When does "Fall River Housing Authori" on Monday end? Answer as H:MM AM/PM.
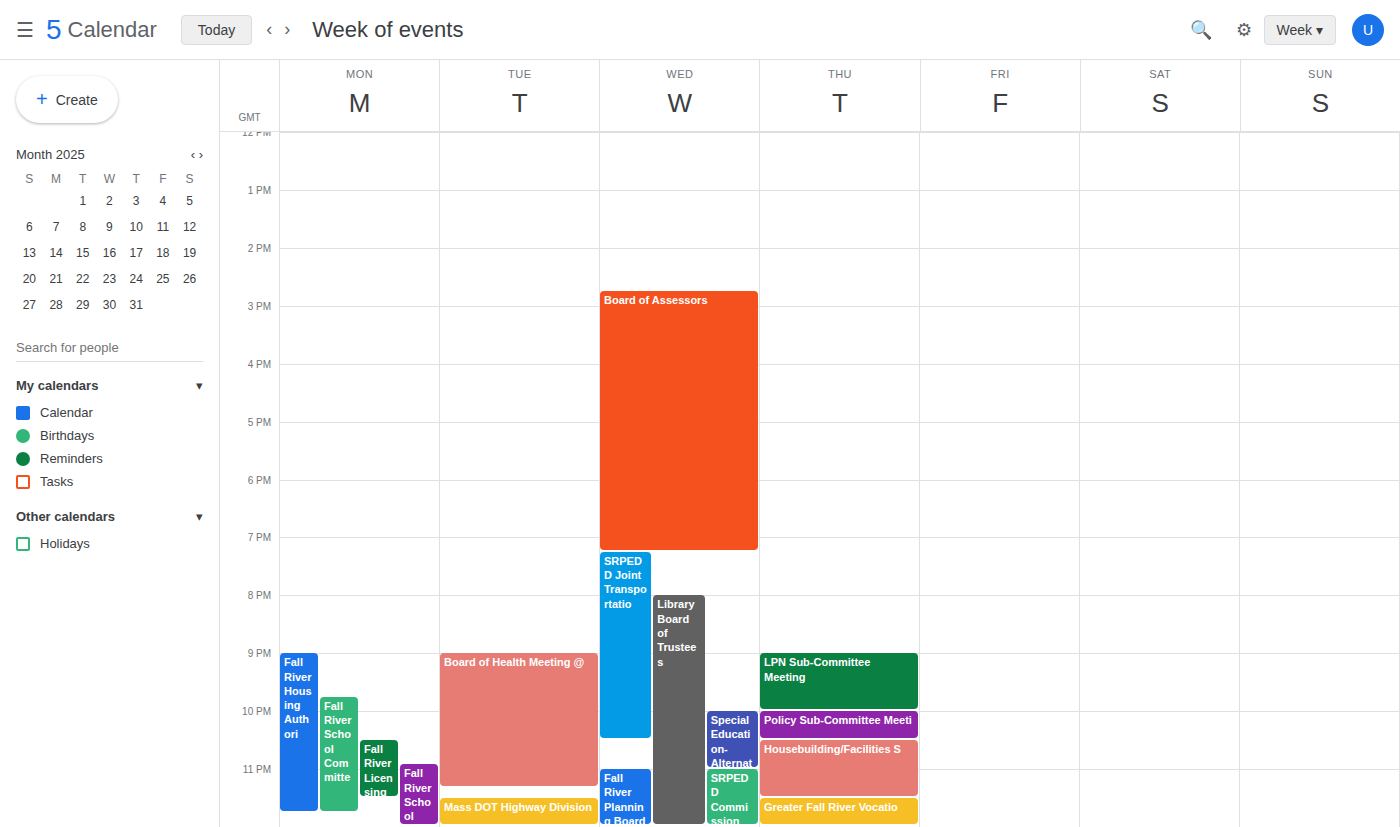
11:45 PM